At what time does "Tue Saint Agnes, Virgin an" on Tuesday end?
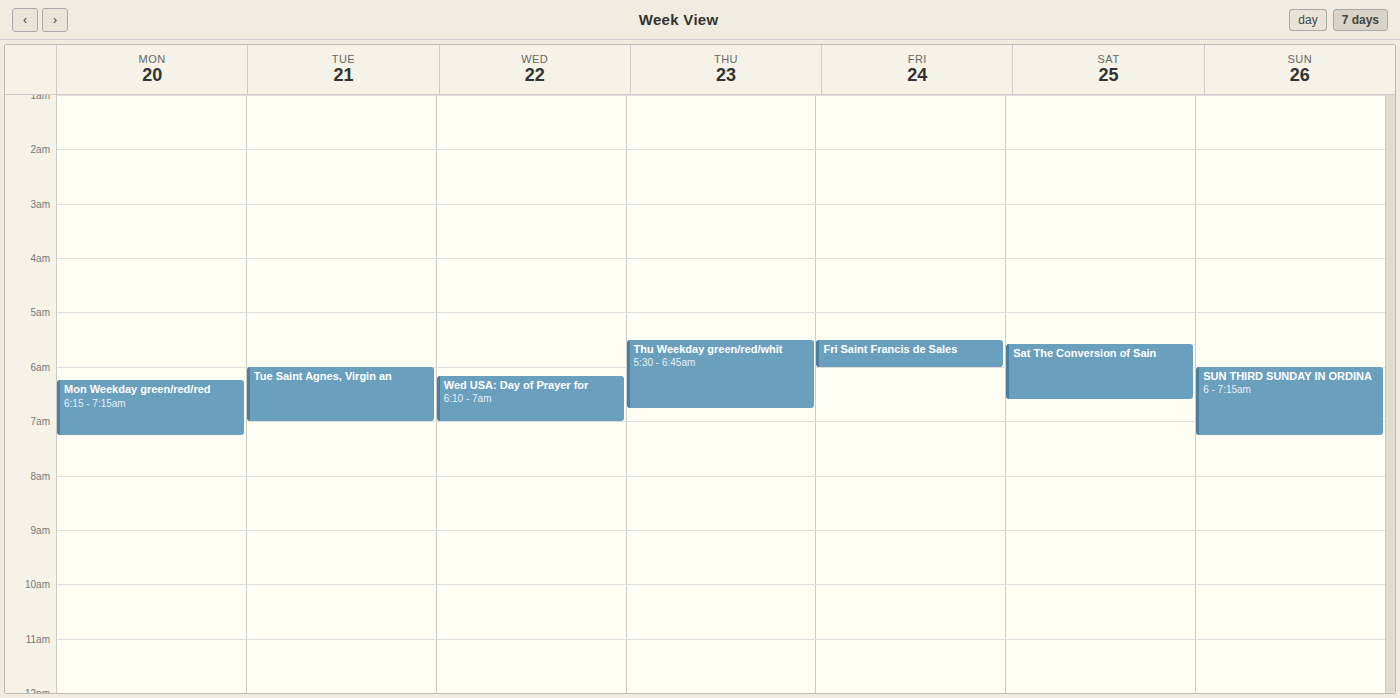
7:00 AM